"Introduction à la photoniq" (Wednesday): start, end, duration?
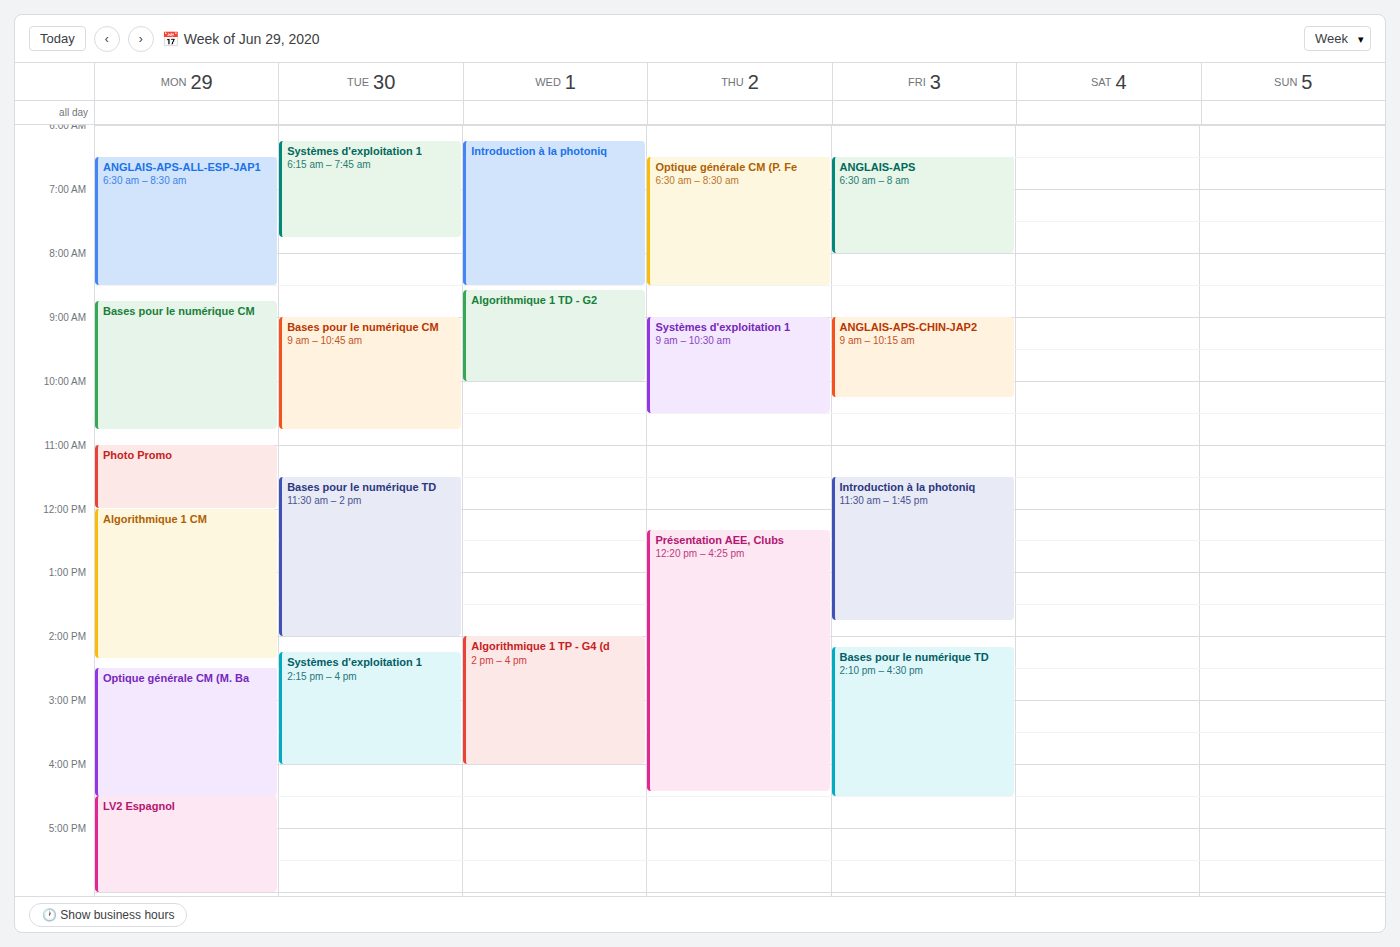
6:15 AM to 8:30 AM, 2 hours 15 minutes